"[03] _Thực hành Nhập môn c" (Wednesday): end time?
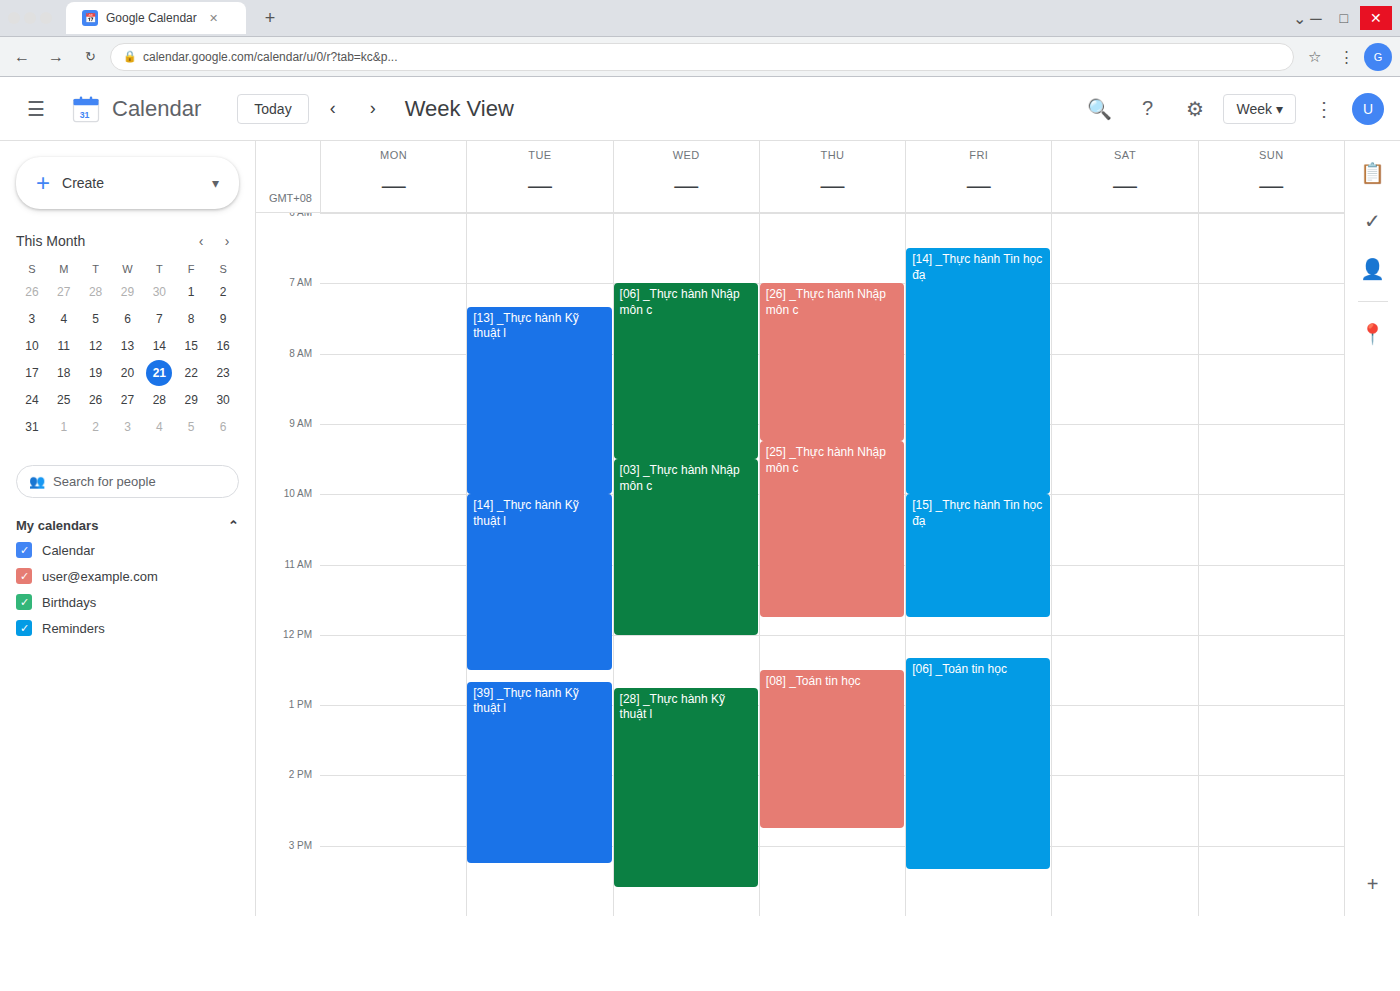
12:00 PM